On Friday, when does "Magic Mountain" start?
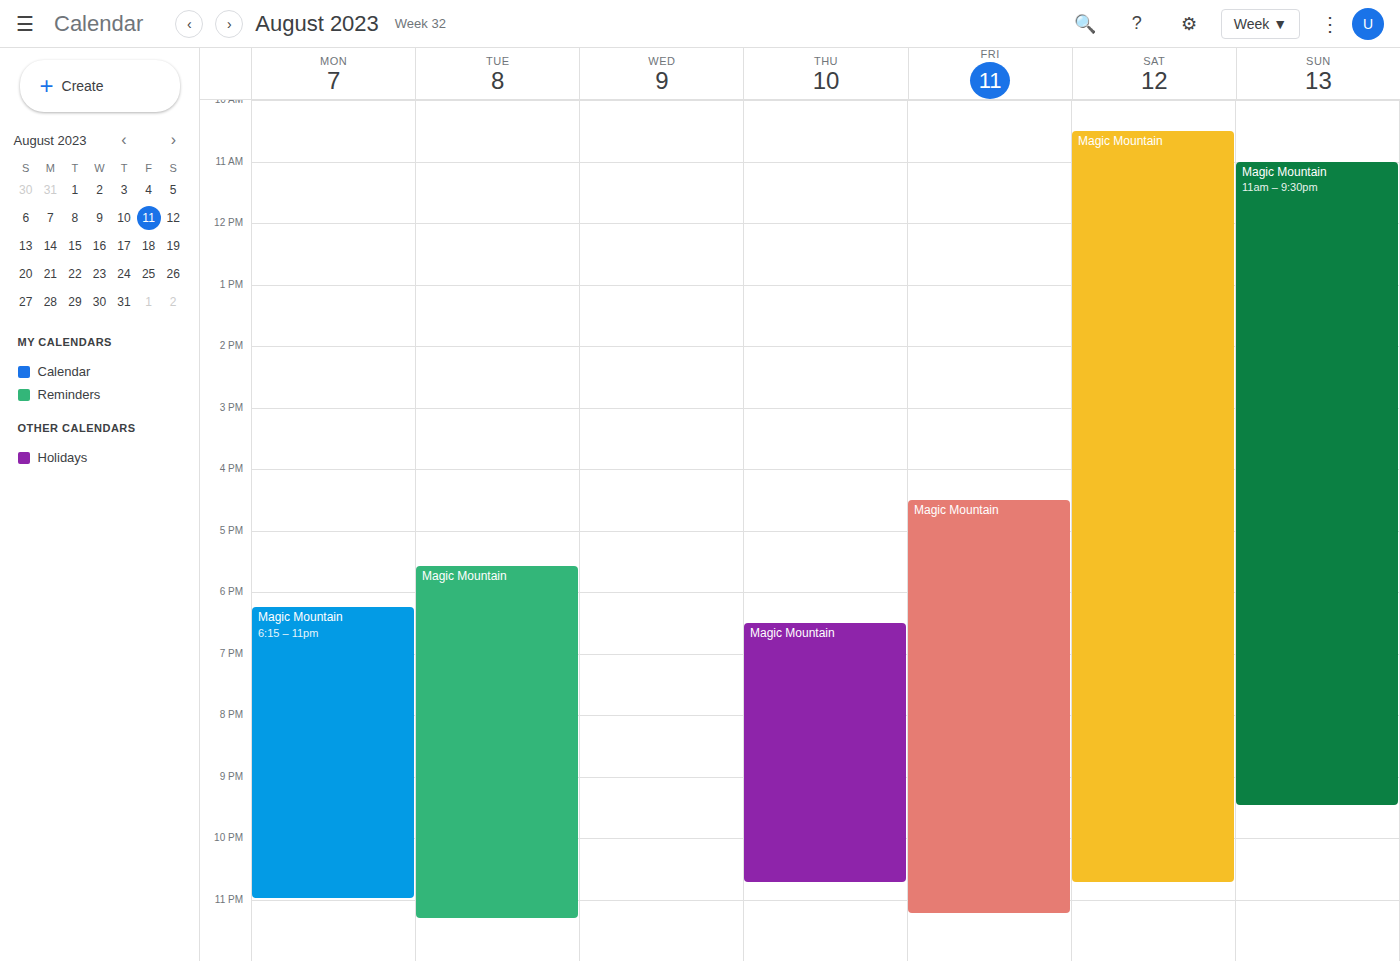
4:30 PM